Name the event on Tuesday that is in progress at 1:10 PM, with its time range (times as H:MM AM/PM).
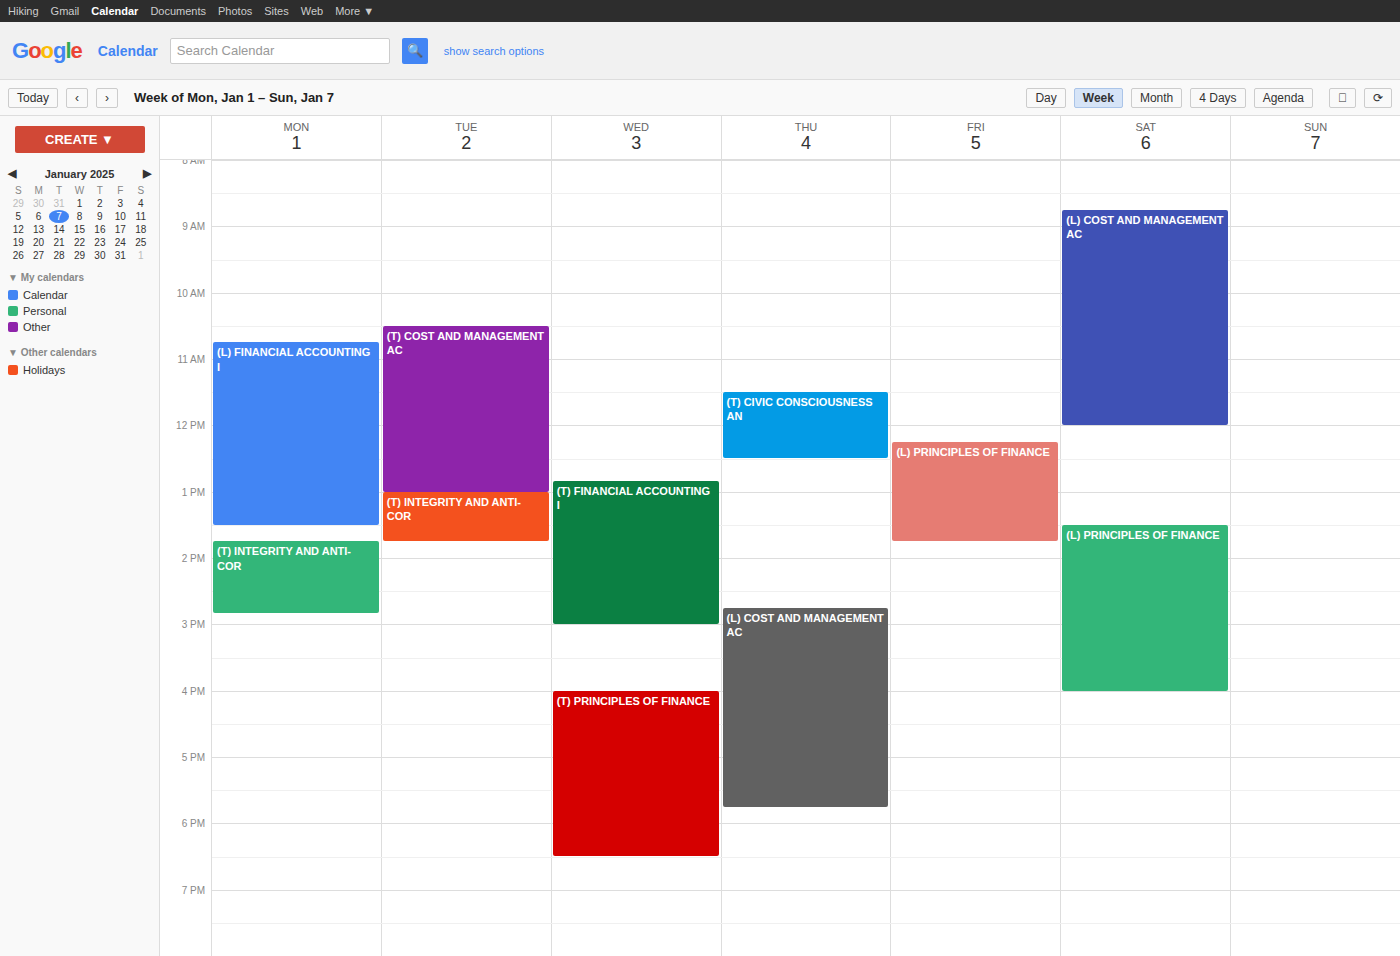
"(T) INTEGRITY AND ANTI-COR", 1:00 PM to 1:45 PM